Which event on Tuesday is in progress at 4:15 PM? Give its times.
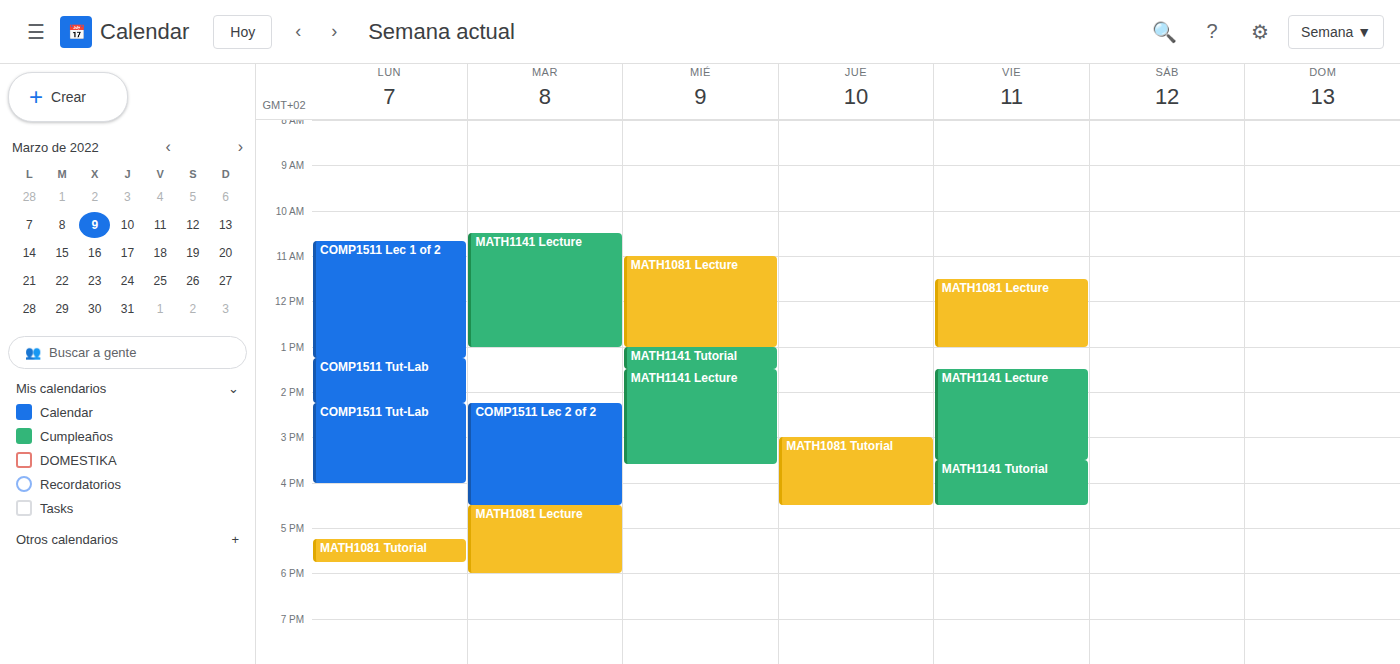
"COMP1511 Lec 2 of 2", 2:15 PM to 4:30 PM